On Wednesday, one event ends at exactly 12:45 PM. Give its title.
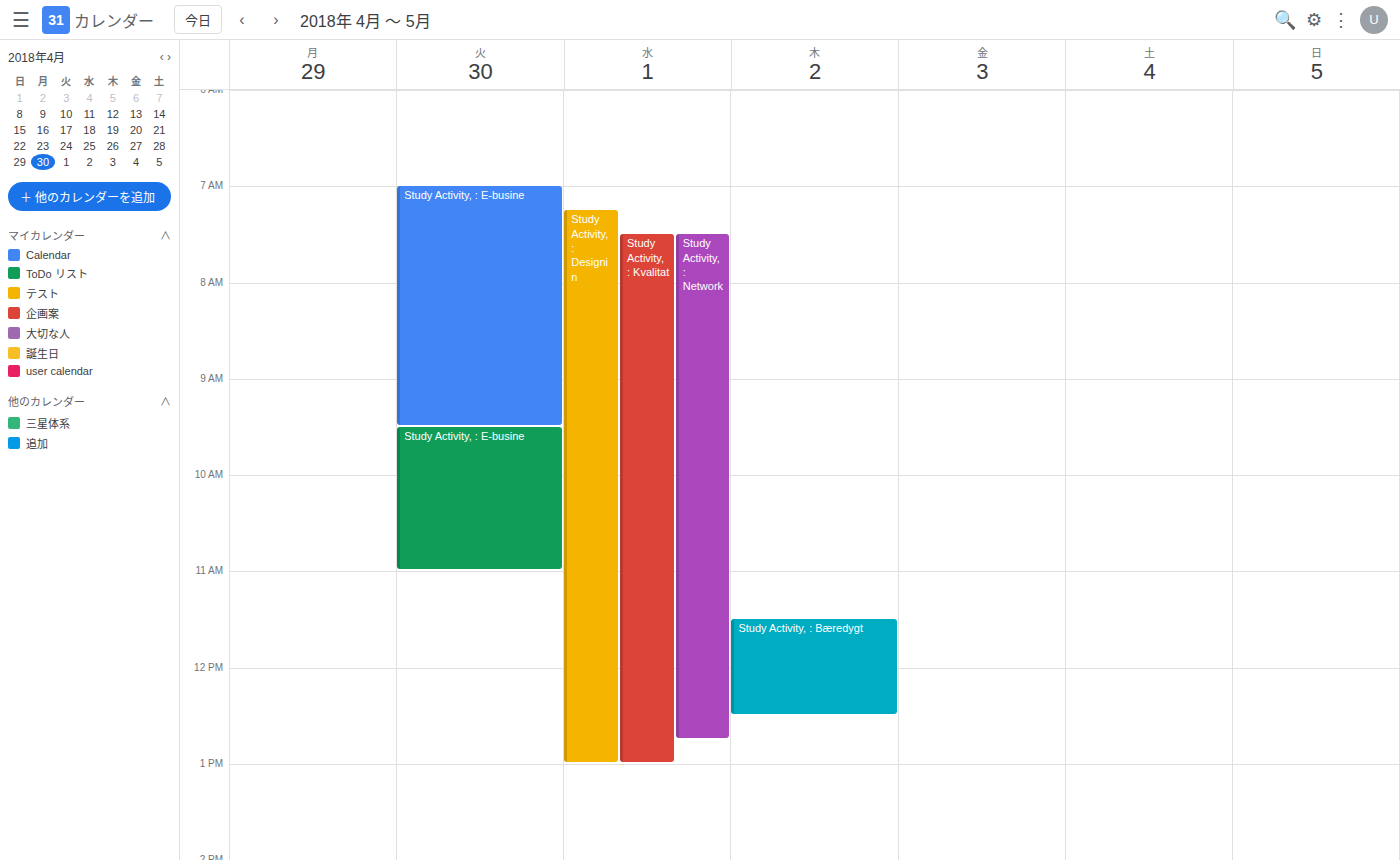
"Study Activity, : Network"